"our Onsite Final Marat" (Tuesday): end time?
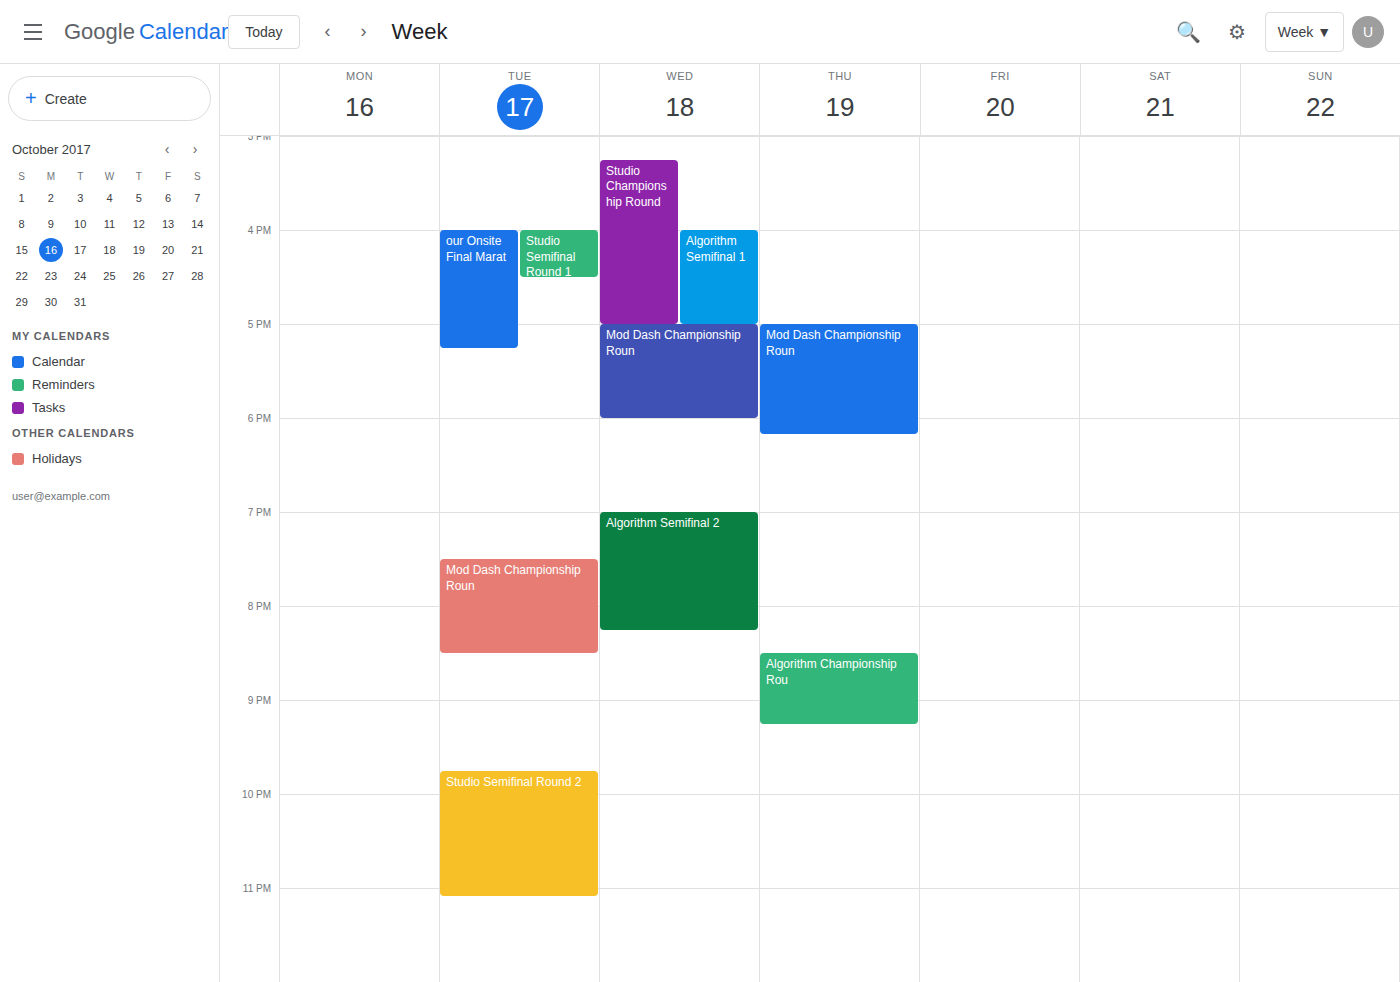
5:15 PM